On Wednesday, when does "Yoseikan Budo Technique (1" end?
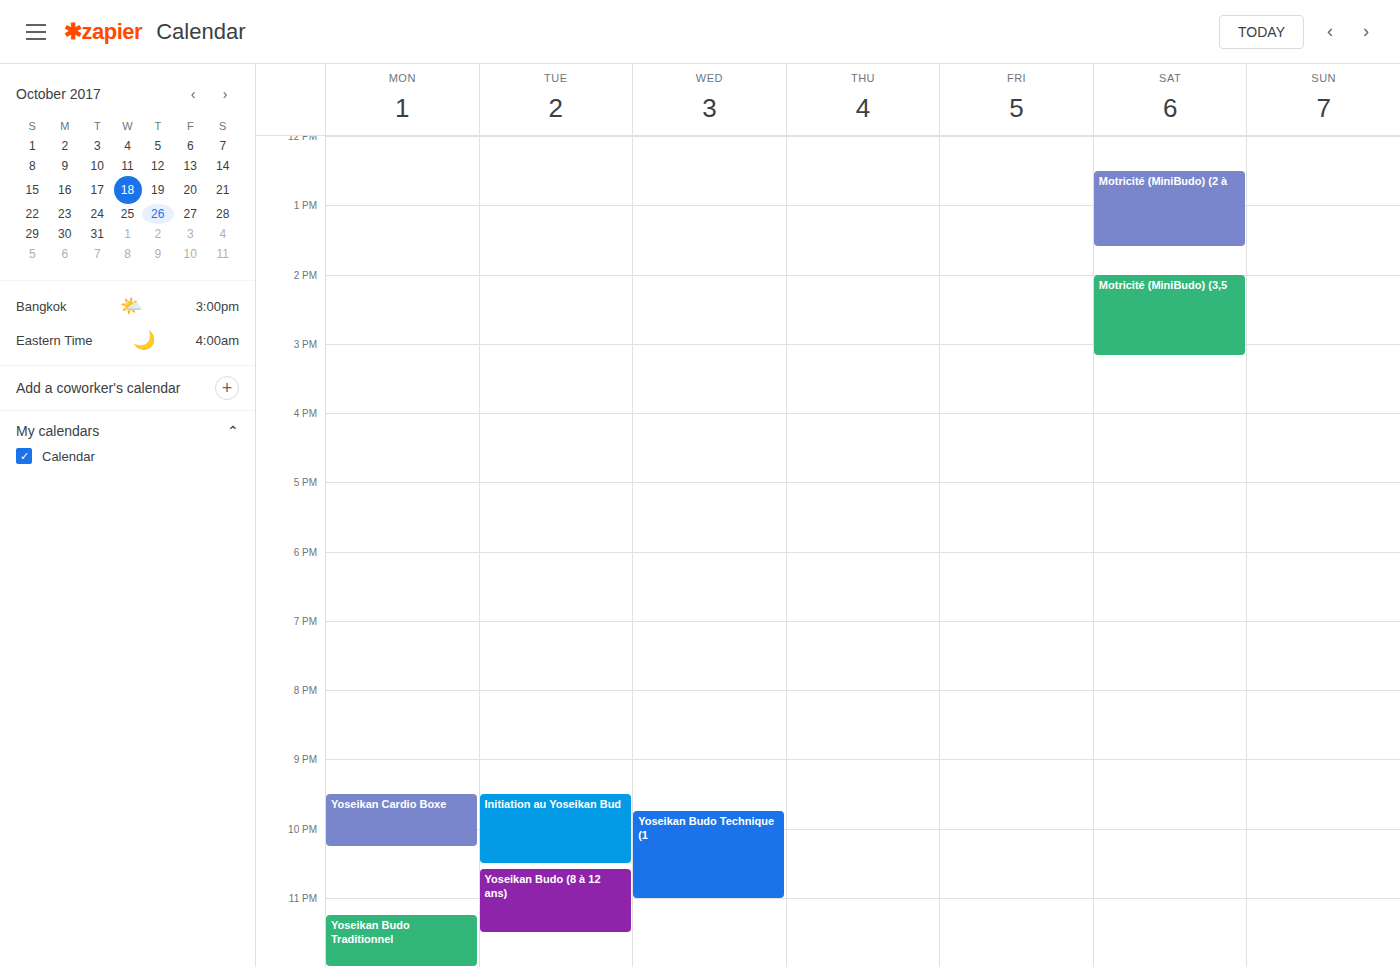
11:00 PM